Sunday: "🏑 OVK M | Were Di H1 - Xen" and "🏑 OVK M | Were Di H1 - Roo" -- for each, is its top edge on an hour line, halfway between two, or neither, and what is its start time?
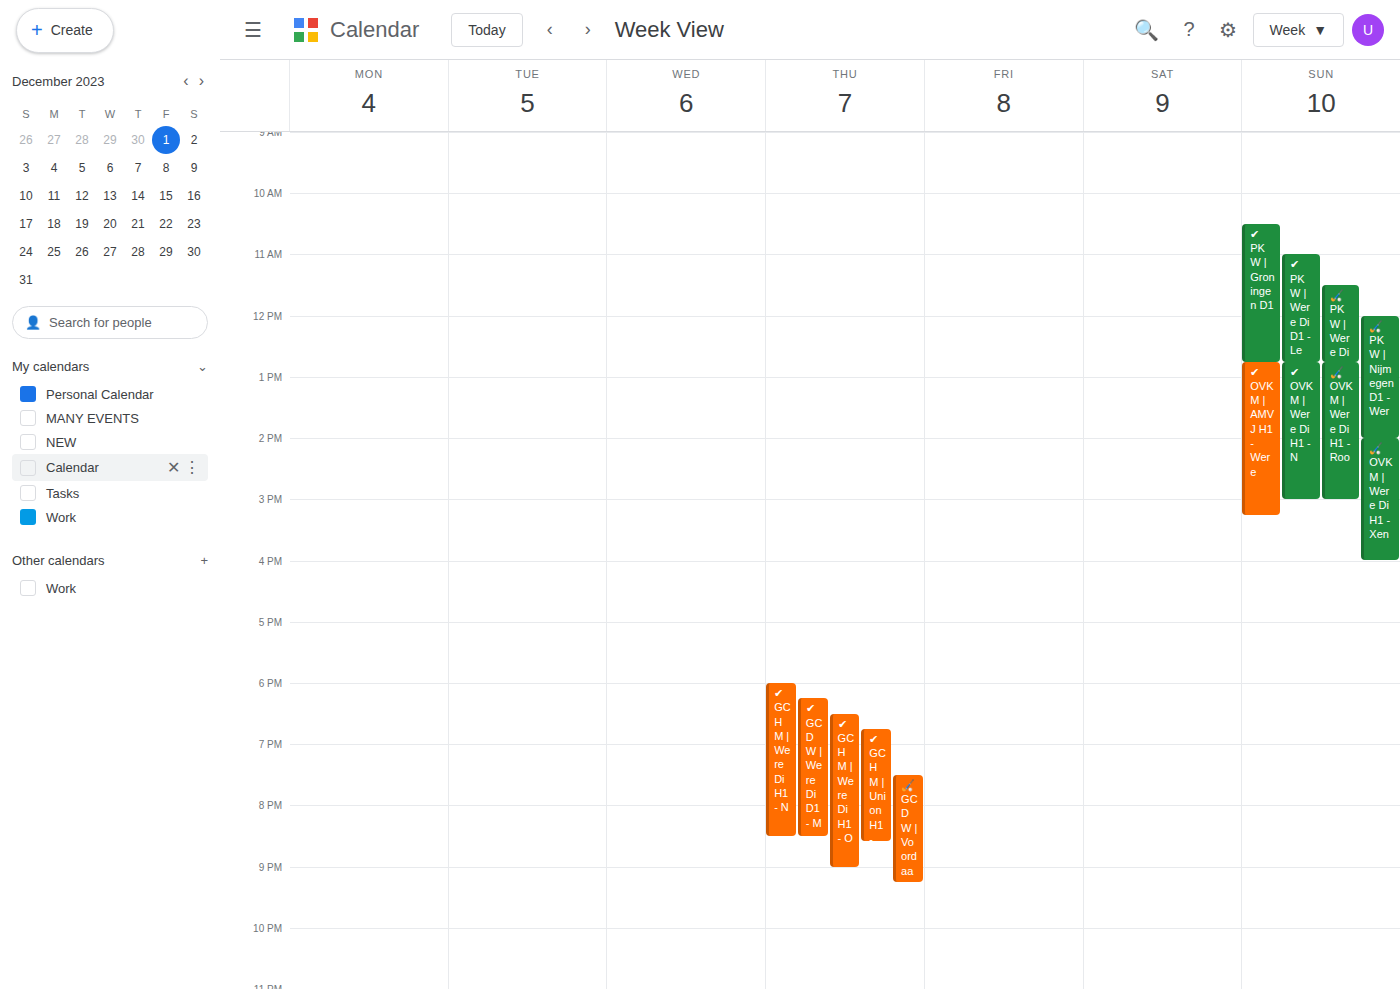
"🏑 OVK M | Were Di H1 - Xen": 2:00 PM, exactly on the 2 PM line. "🏑 OVK M | Were Di H1 - Roo": 12:45 PM, neither: three quarters of the way from the 12 PM line to the 1 PM line.